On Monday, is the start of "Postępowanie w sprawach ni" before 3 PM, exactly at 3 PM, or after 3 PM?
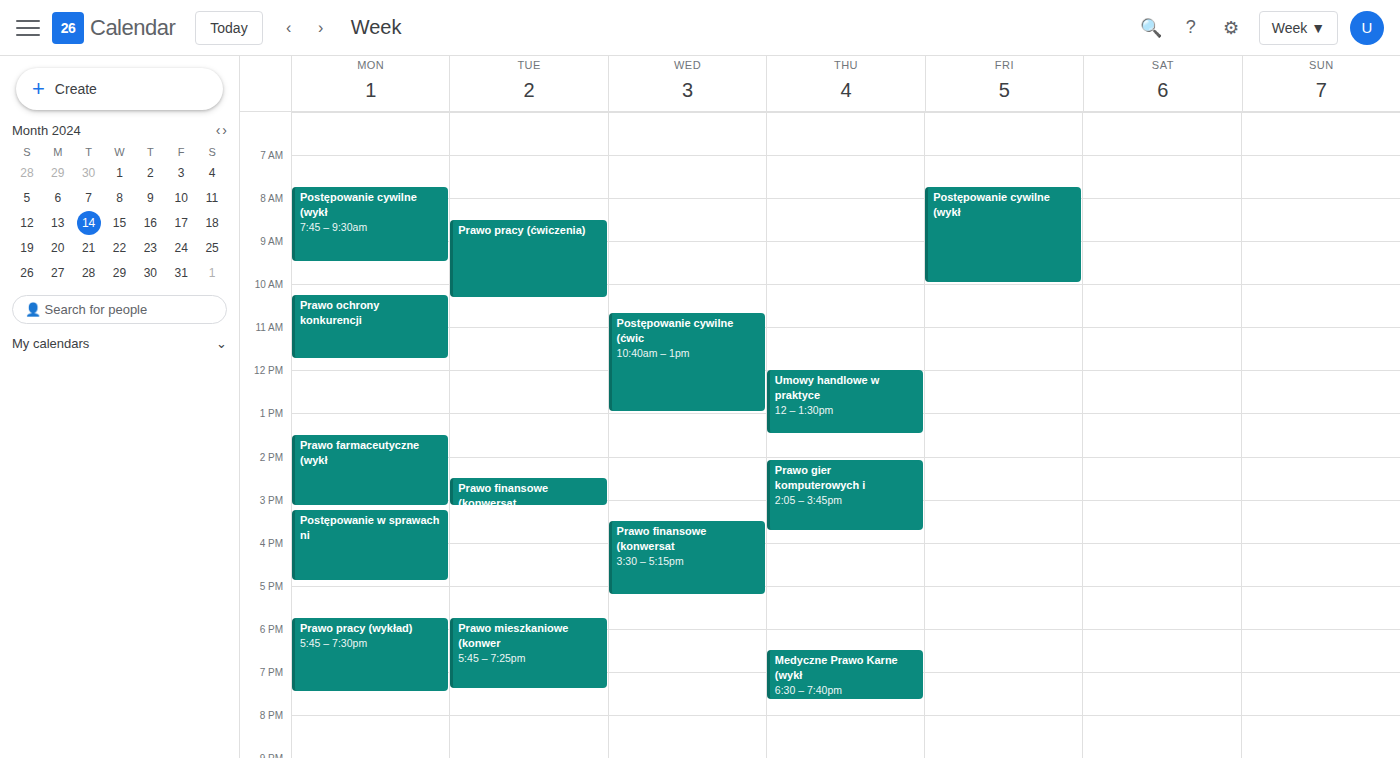
3:15 PM -- after 3 PM, 15 minutes below the 3 PM line.